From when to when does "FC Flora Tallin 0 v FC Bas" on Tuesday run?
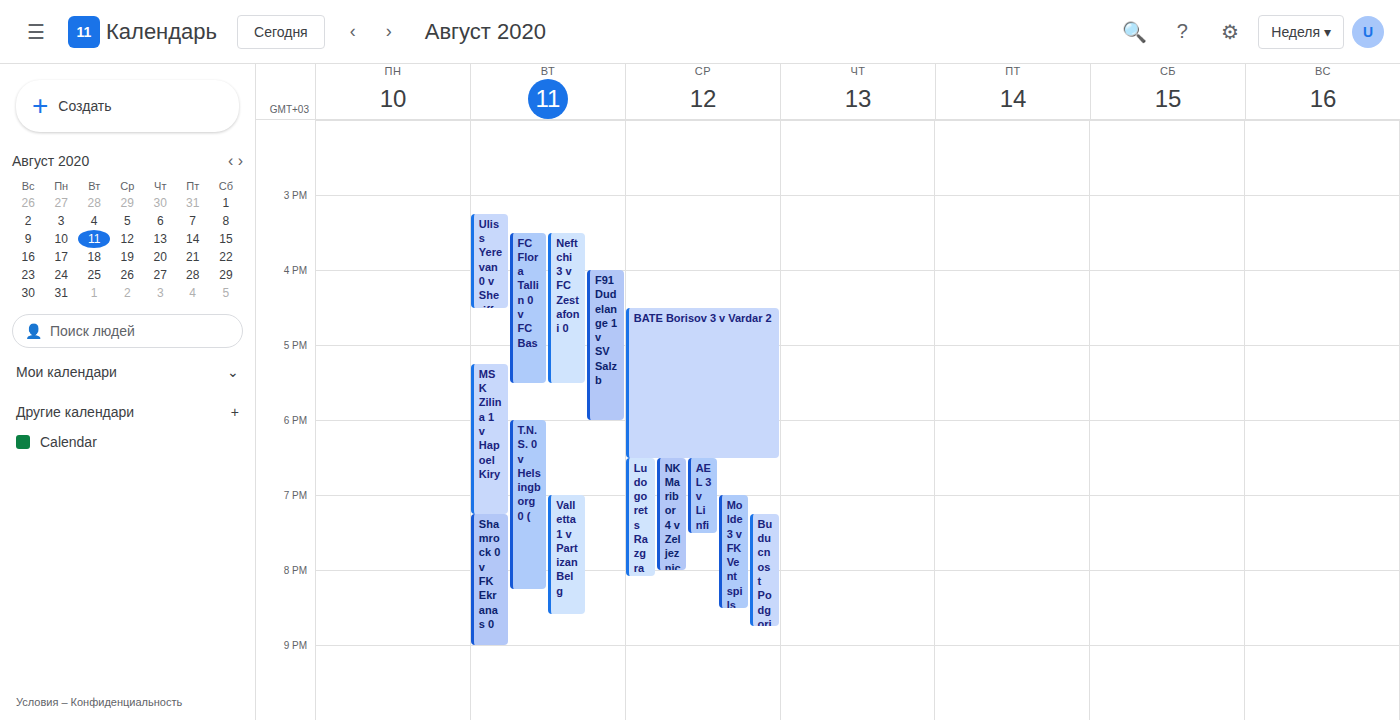
3:30 PM to 5:30 PM